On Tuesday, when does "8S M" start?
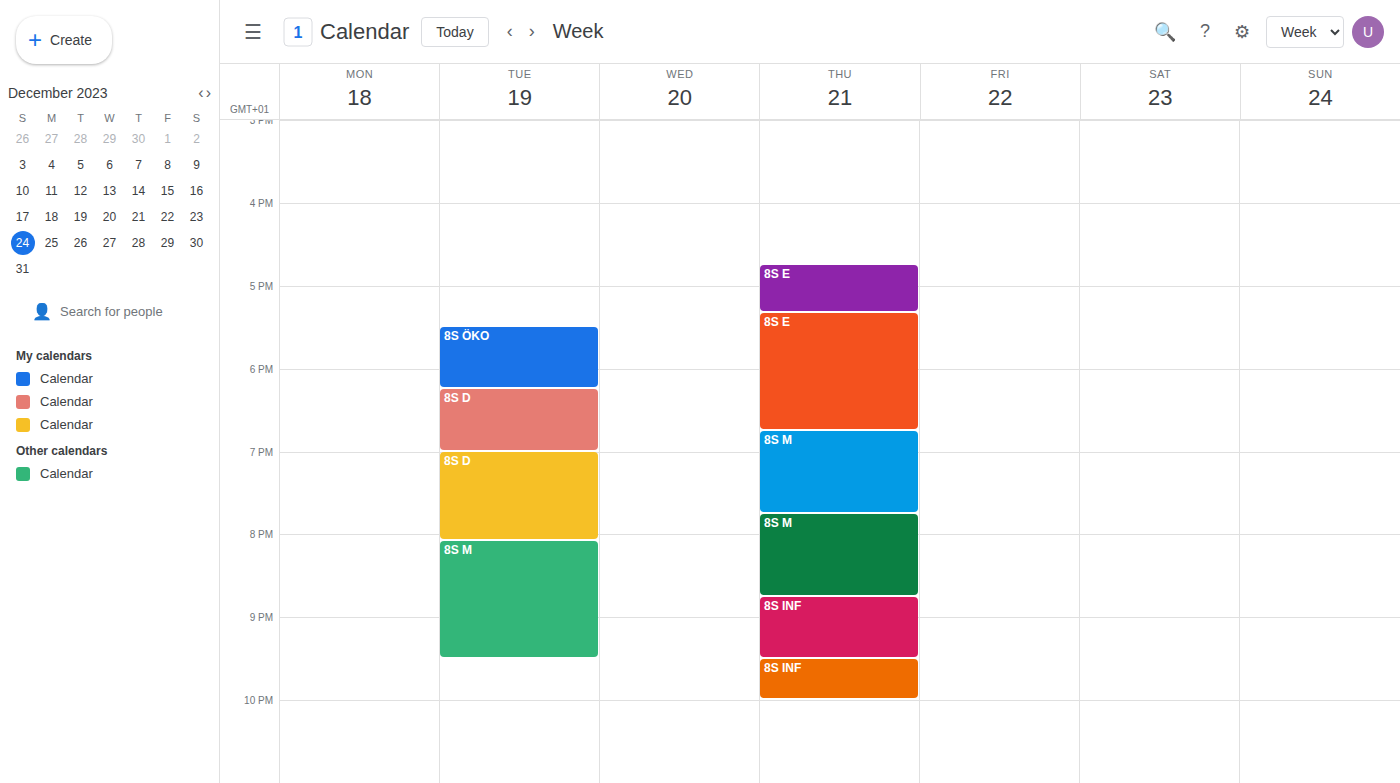
8:05 PM